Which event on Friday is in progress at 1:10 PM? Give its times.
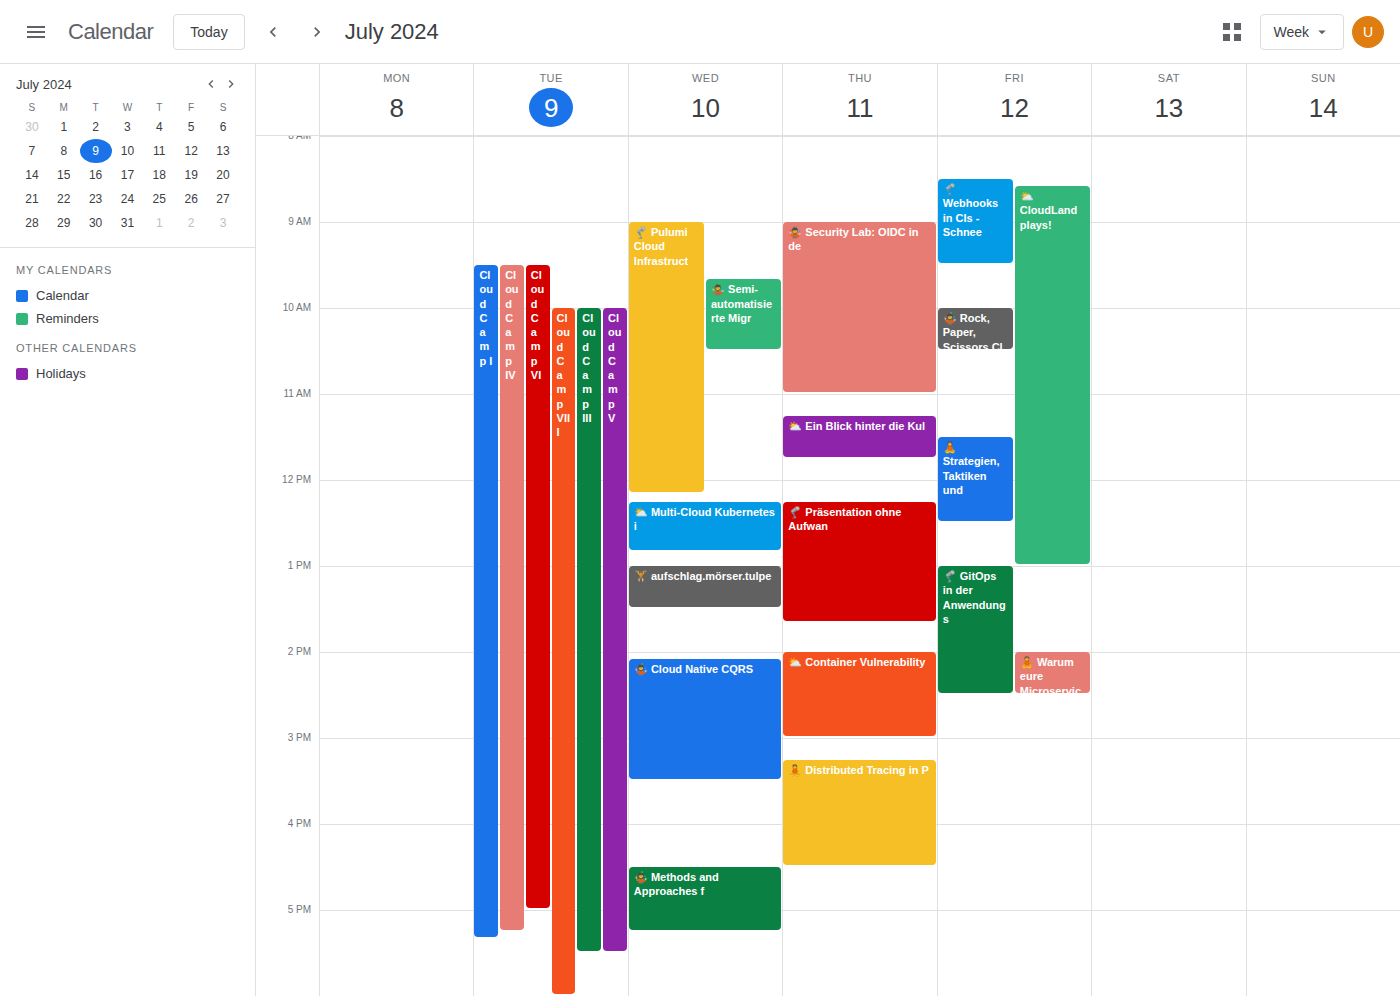
"🦿 GitOps in der Anwendungs", 1:00 PM to 2:30 PM